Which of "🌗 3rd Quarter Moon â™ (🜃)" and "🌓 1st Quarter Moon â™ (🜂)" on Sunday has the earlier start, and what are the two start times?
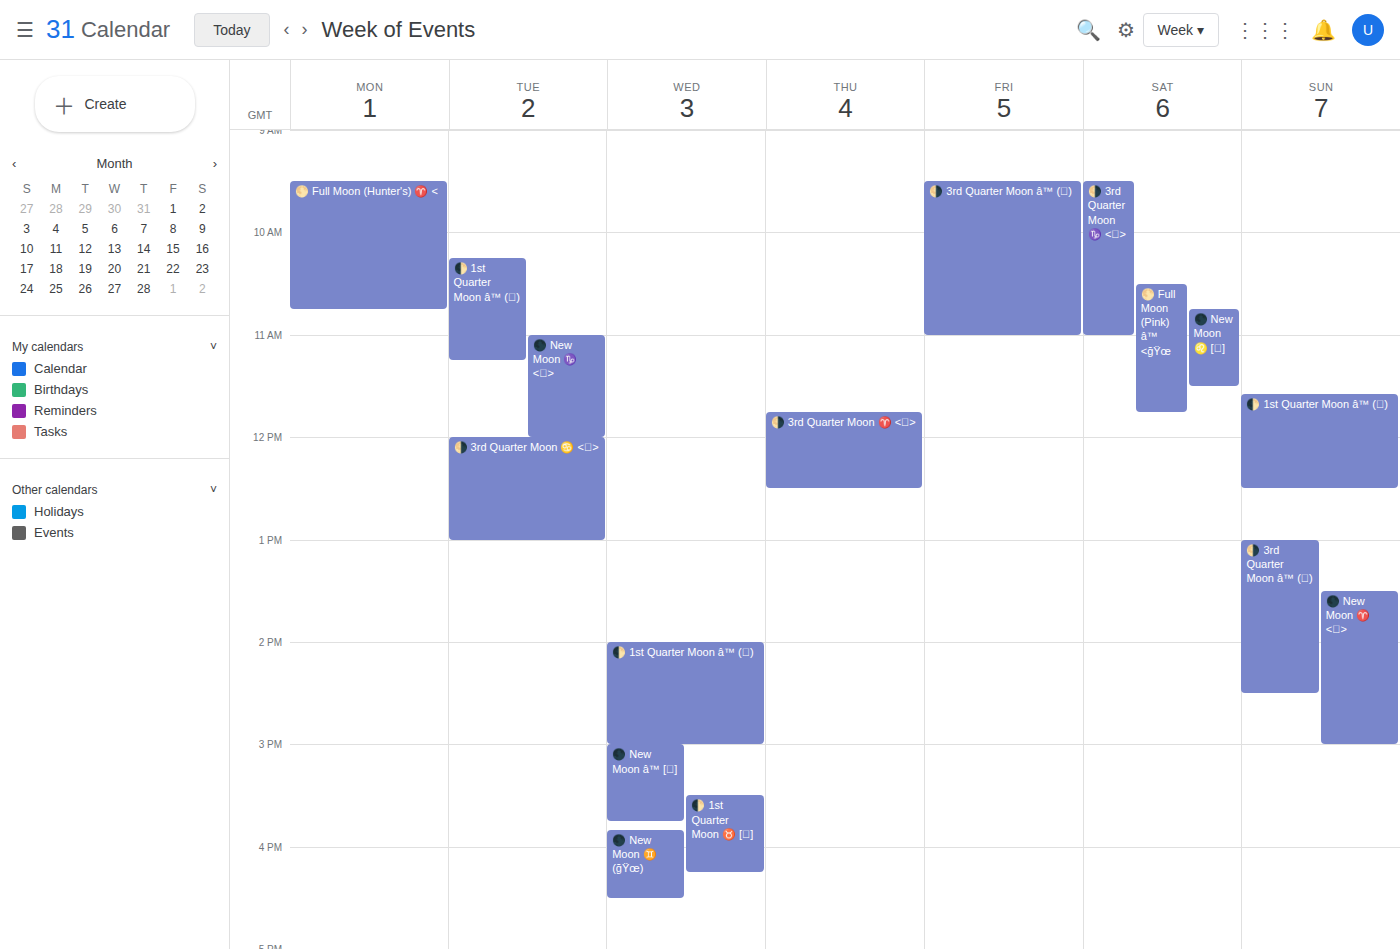
"🌓 1st Quarter Moon â™ (🜂)" 11:35 AM; "🌗 3rd Quarter Moon â™ (🜃)" 1:00 PM.